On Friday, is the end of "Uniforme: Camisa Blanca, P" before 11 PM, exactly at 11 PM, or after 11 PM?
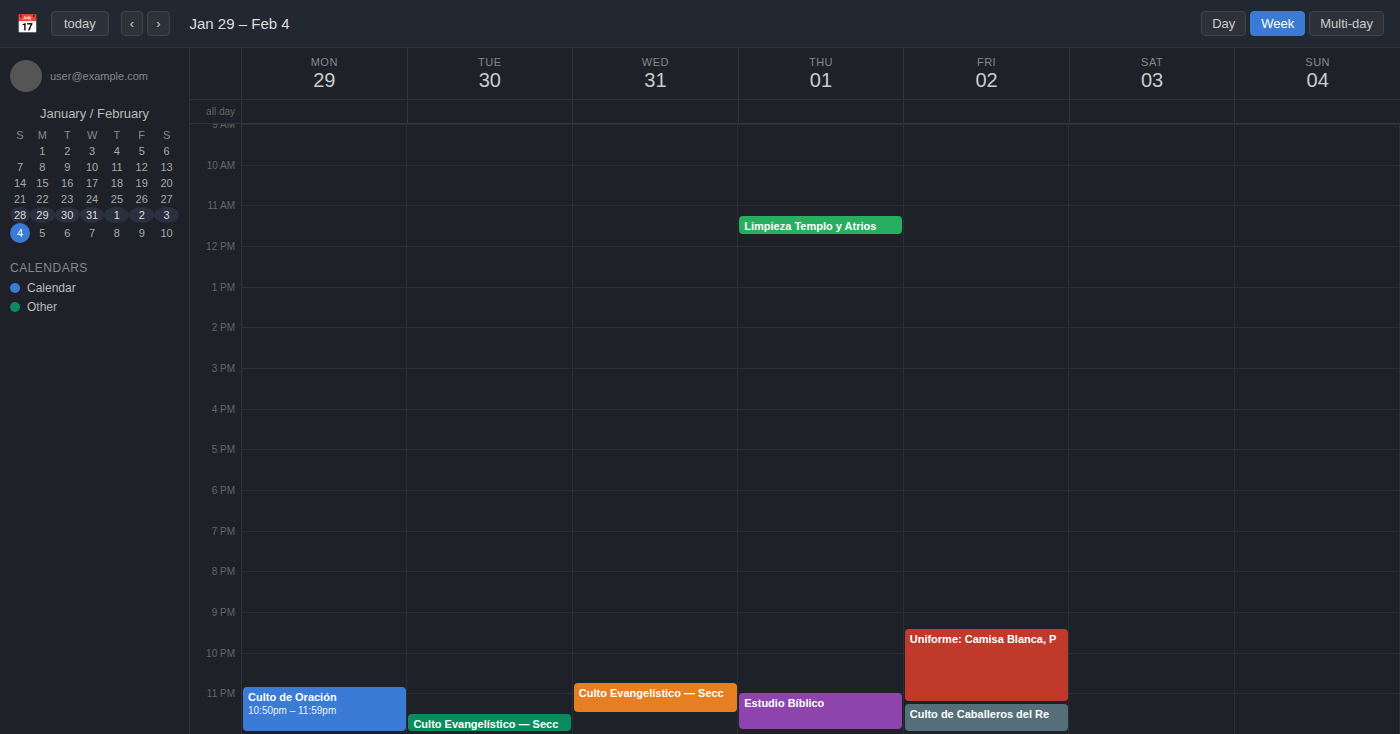
11:15 PM -- after 11 PM, 15 minutes below the 11 PM line.